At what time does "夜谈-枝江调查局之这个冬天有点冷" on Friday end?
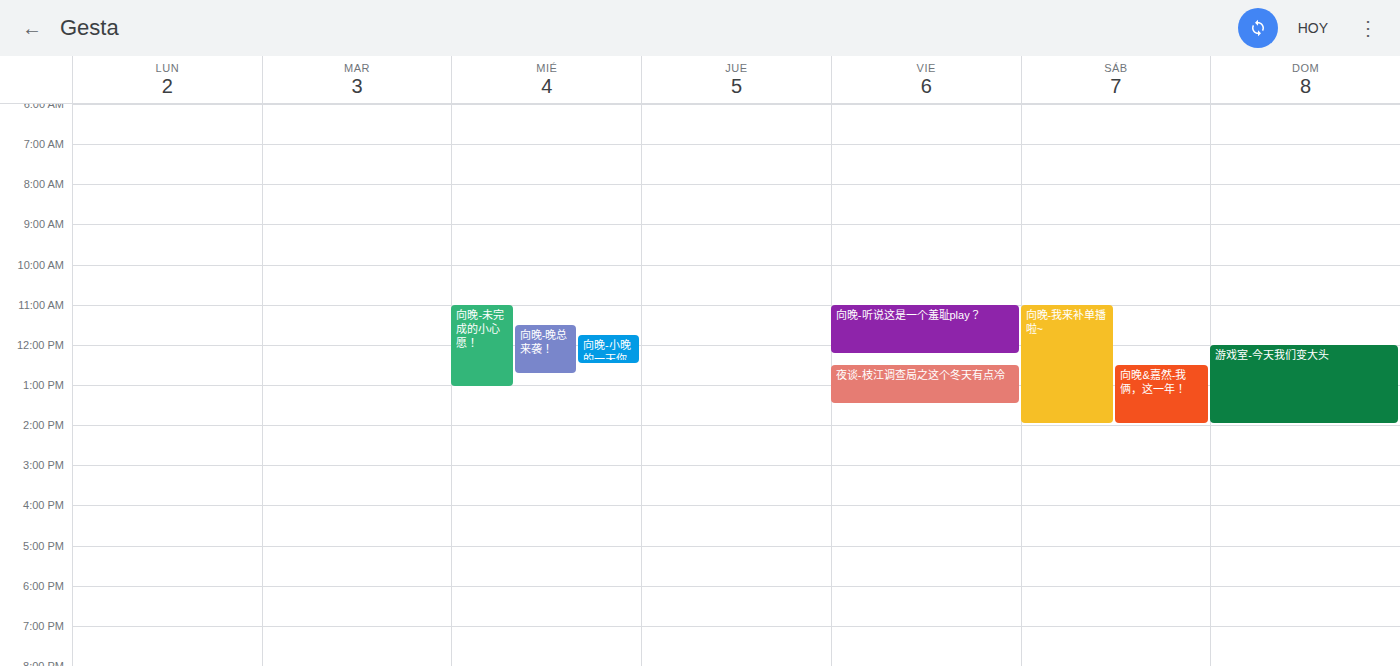
1:30 PM